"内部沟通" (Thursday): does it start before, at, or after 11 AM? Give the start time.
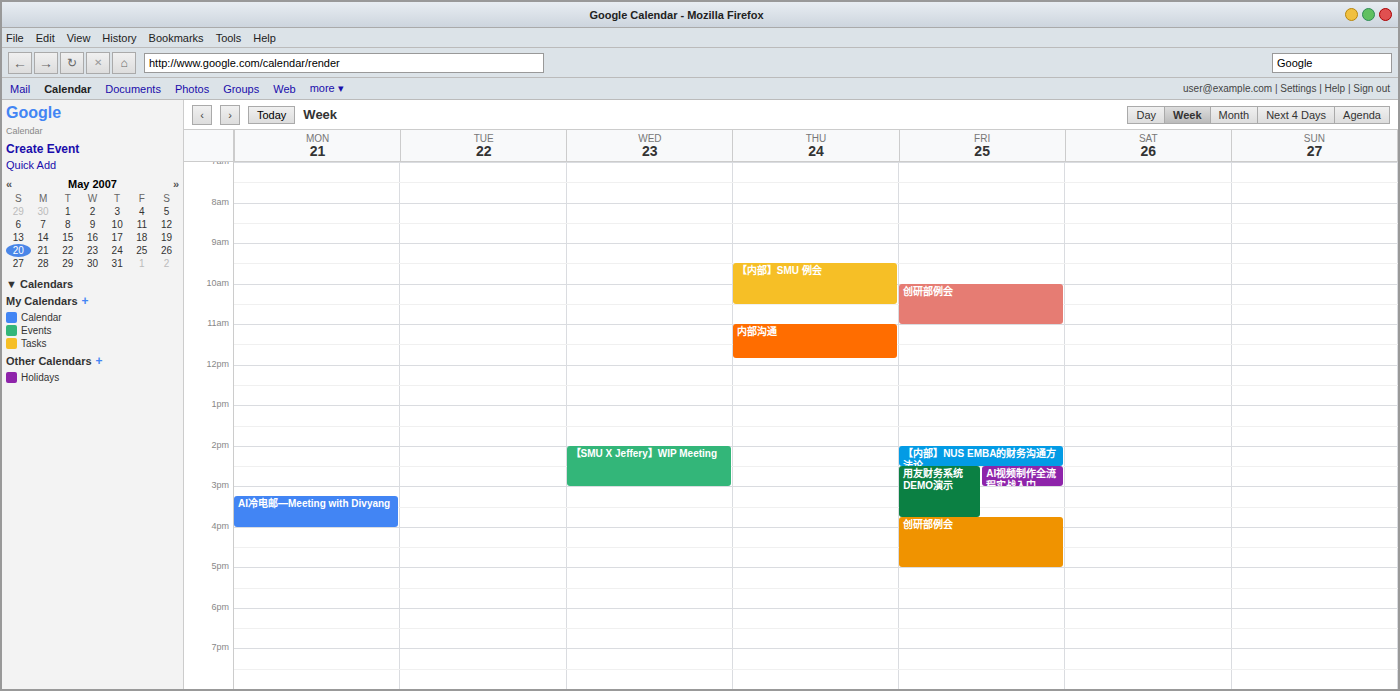
11:00 AM -- exactly at 11 AM, on the 11 AM line.